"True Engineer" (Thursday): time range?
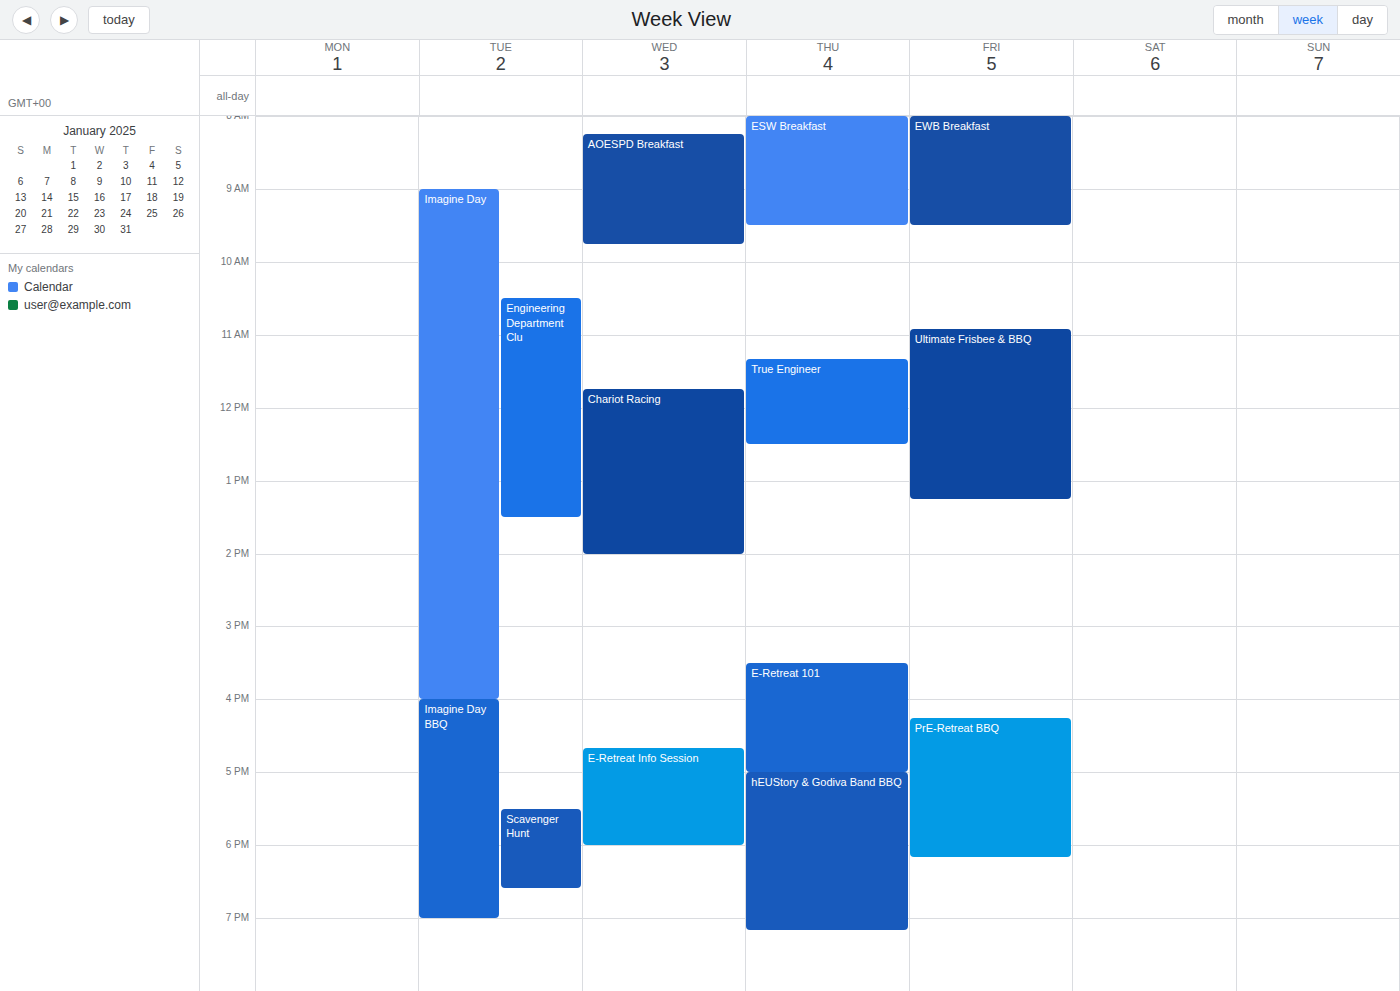
11:20 AM to 12:30 PM